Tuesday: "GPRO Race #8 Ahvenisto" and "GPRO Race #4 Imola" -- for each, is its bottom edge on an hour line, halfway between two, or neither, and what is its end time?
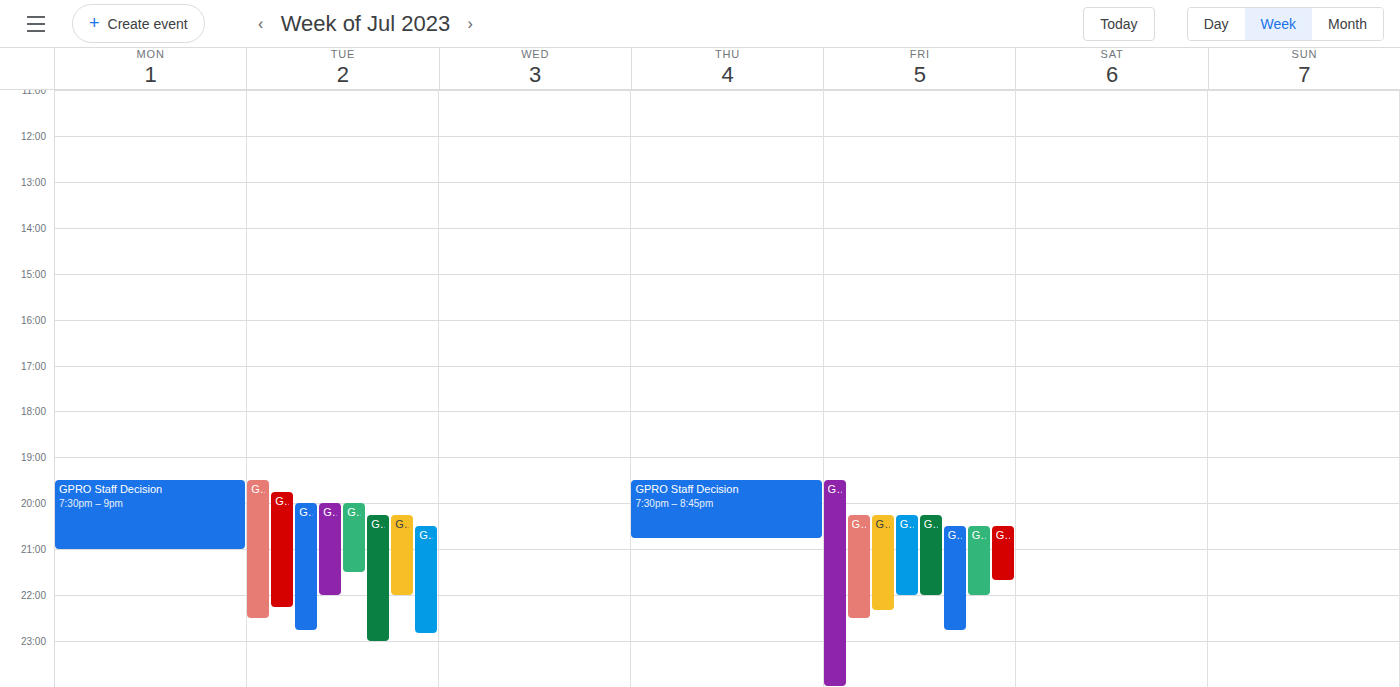
"GPRO Race #8 Ahvenisto": 23:00, exactly on the 23:00 line. "GPRO Race #4 Imola": 22:30, halfway between the 22:00 and 23:00 lines.